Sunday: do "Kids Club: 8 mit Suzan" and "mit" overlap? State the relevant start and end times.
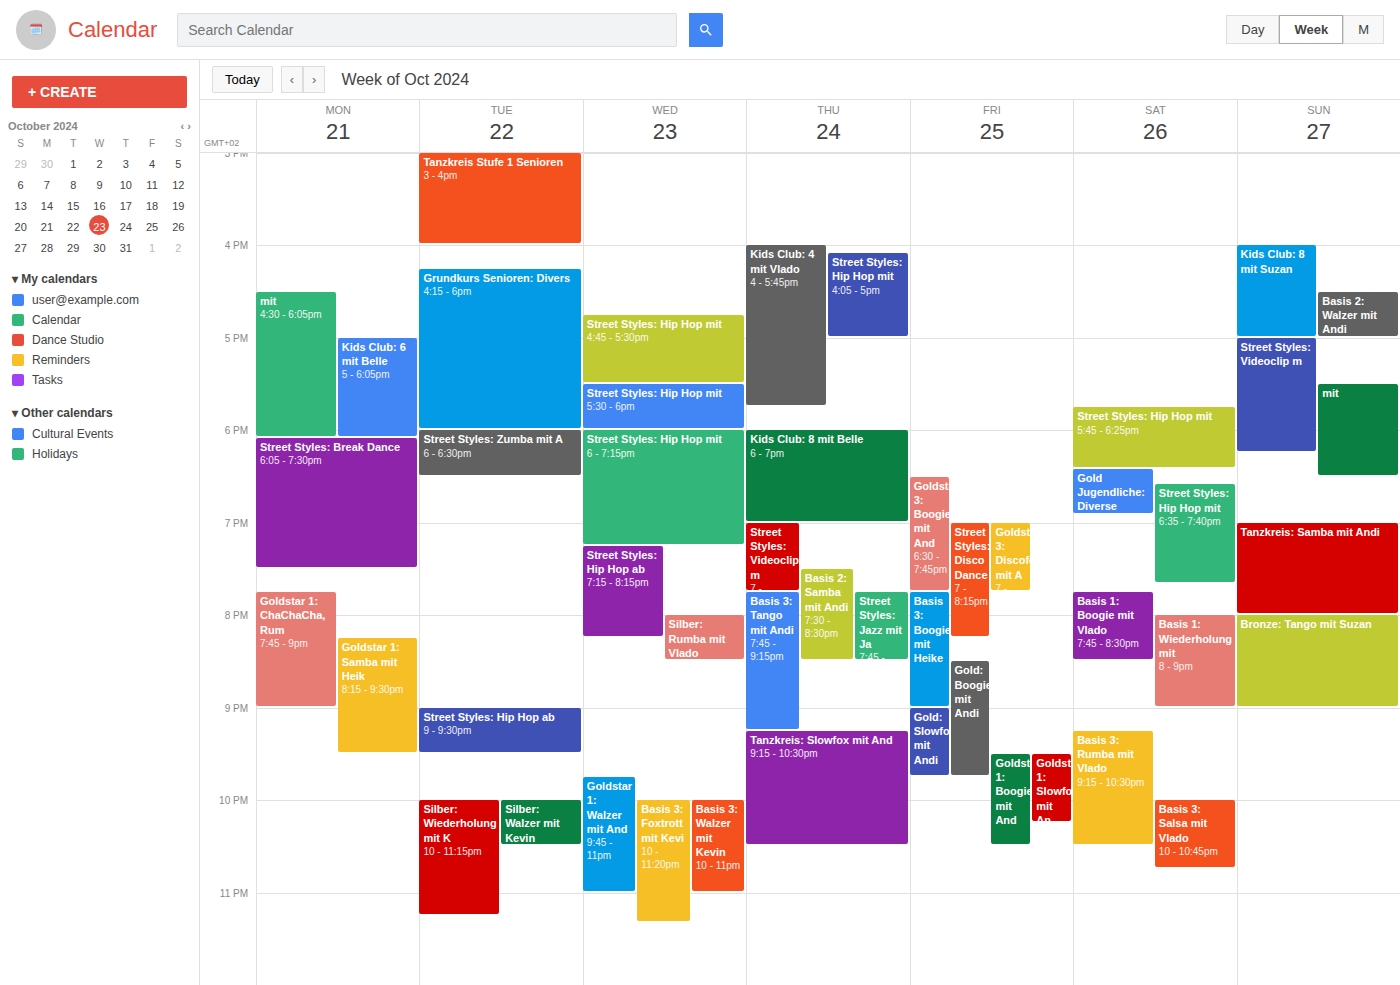
"Kids Club: 8 mit Suzan" ends at 17:00 and "mit" starts at 17:30 -- no overlap.